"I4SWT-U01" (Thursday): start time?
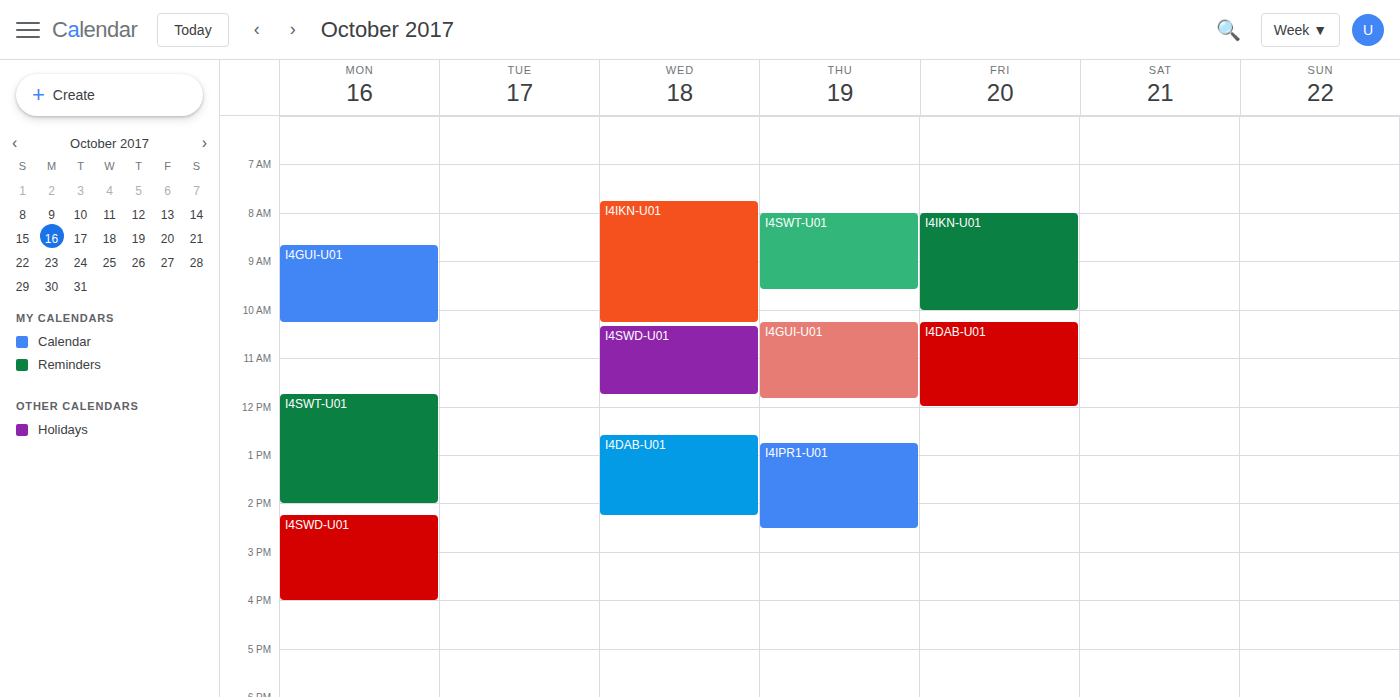
8:00 AM